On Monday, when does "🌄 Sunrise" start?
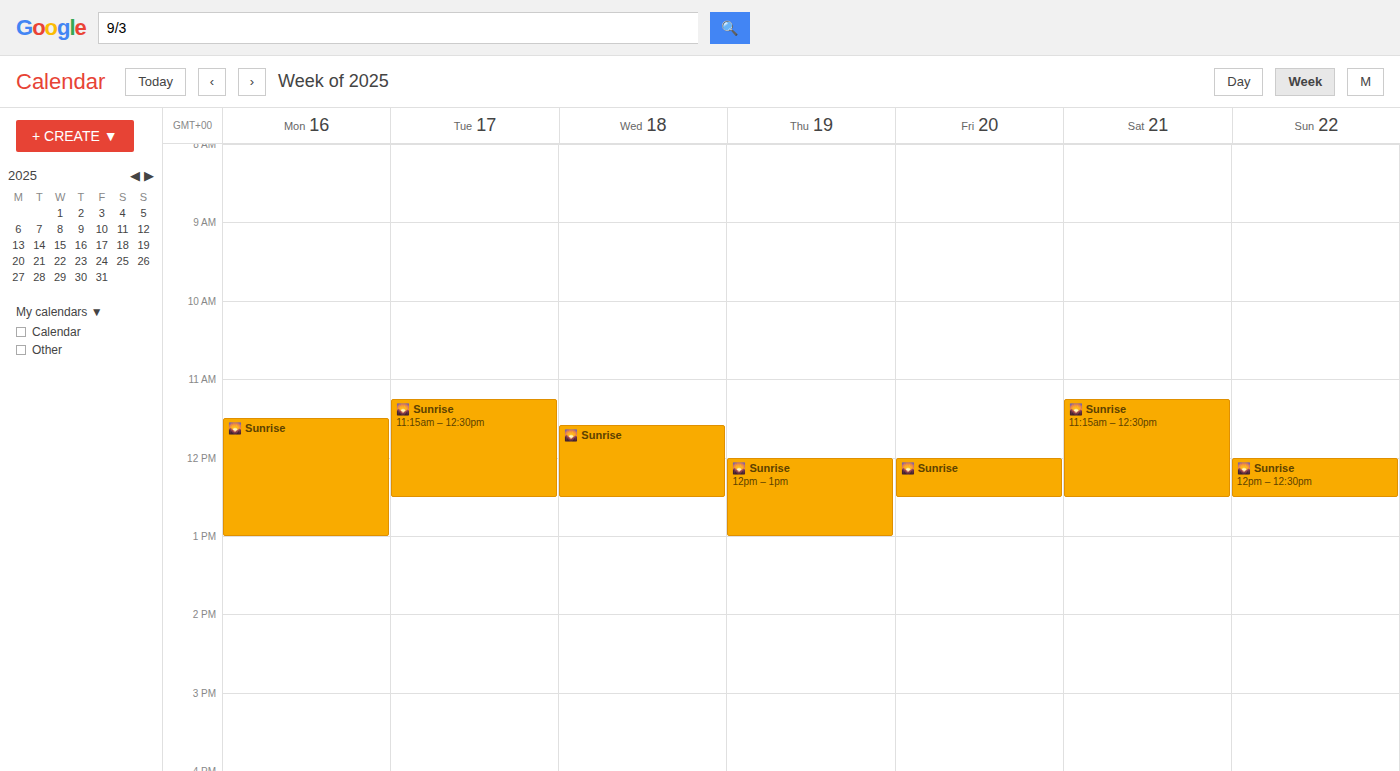
11:30 AM